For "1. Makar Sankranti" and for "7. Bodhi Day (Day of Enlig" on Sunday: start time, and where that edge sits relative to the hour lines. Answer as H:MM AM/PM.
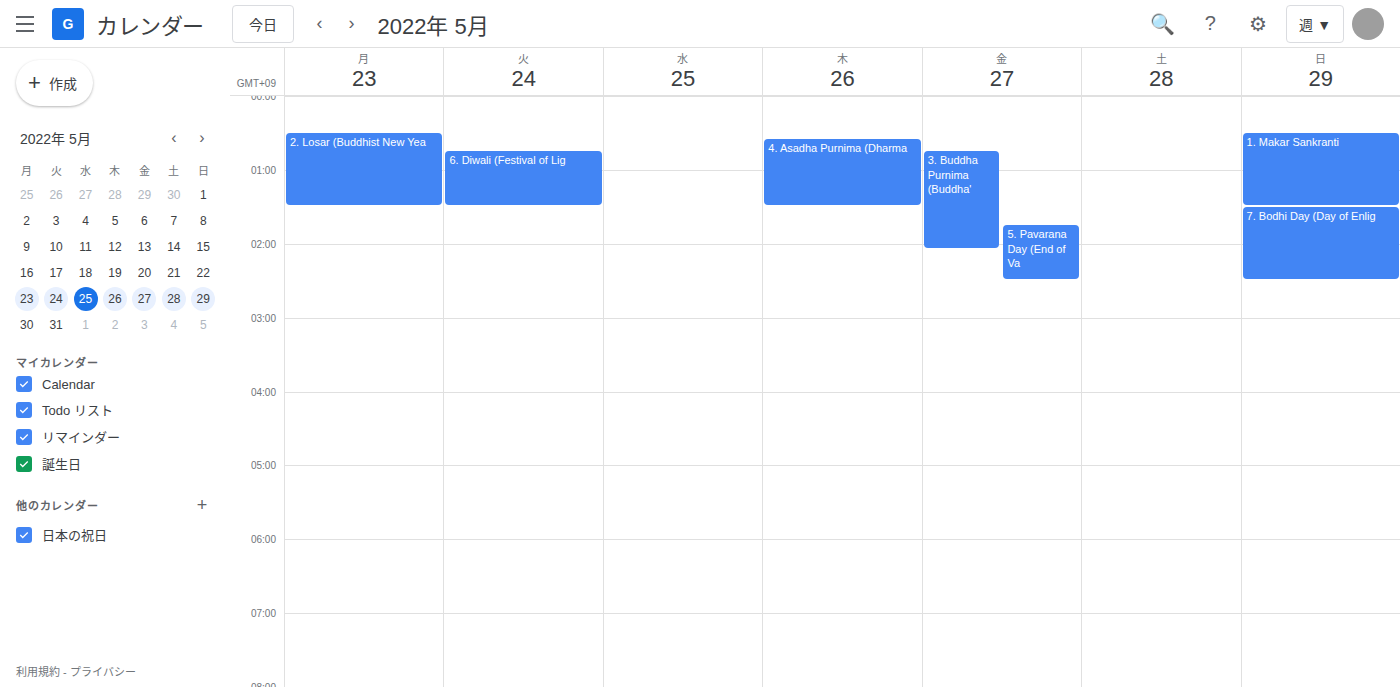
"1. Makar Sankranti": 12:30 AM, halfway between the 12 AM and 1 AM lines. "7. Bodhi Day (Day of Enlig": 1:30 AM, halfway between the 1 AM and 2 AM lines.